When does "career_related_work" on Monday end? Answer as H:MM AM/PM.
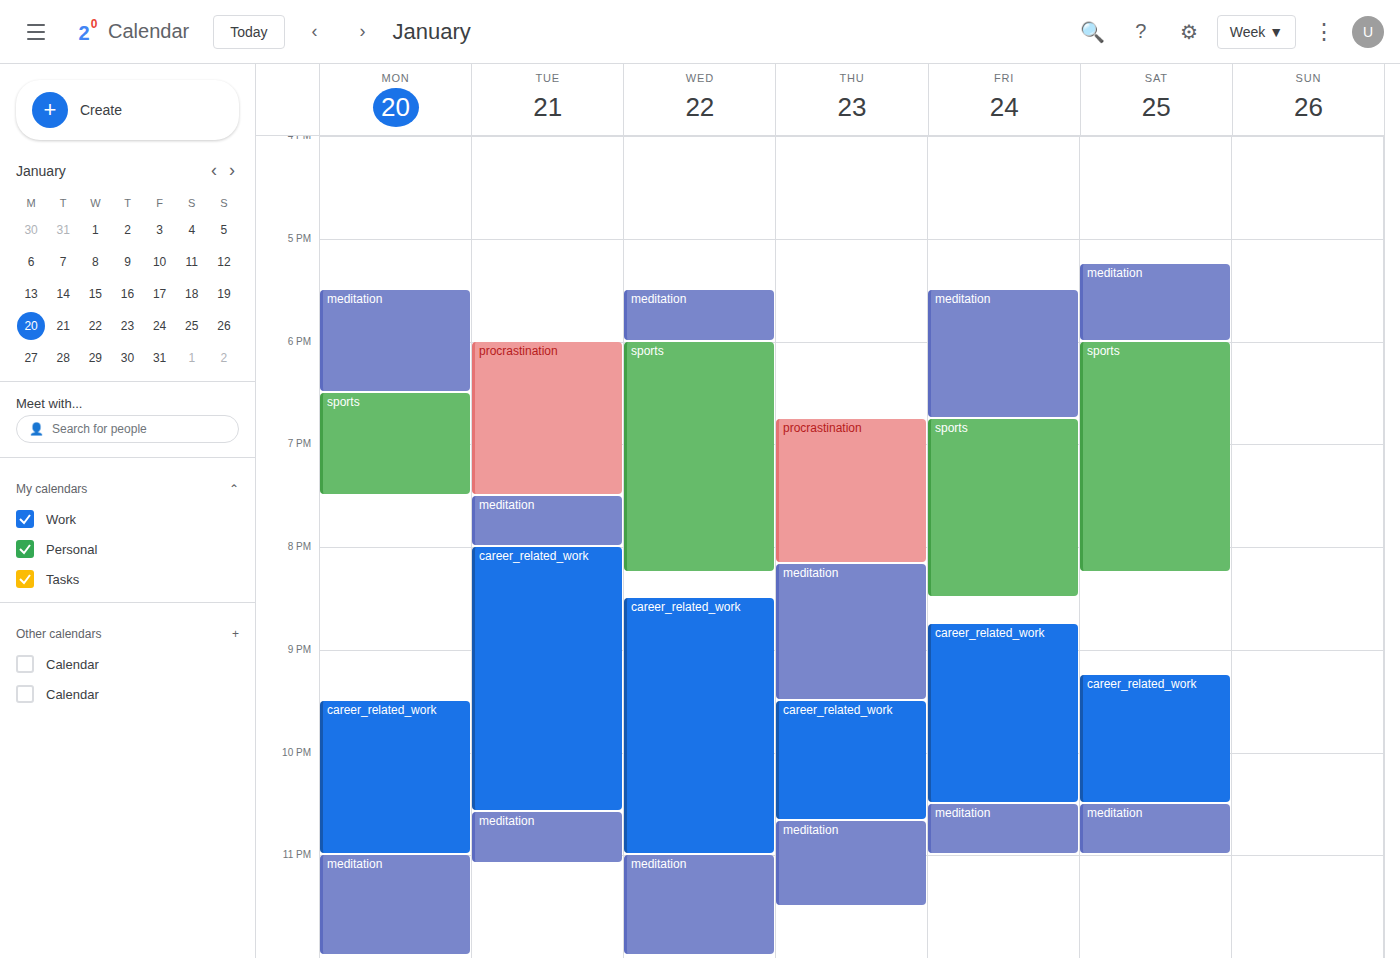
11:00 PM